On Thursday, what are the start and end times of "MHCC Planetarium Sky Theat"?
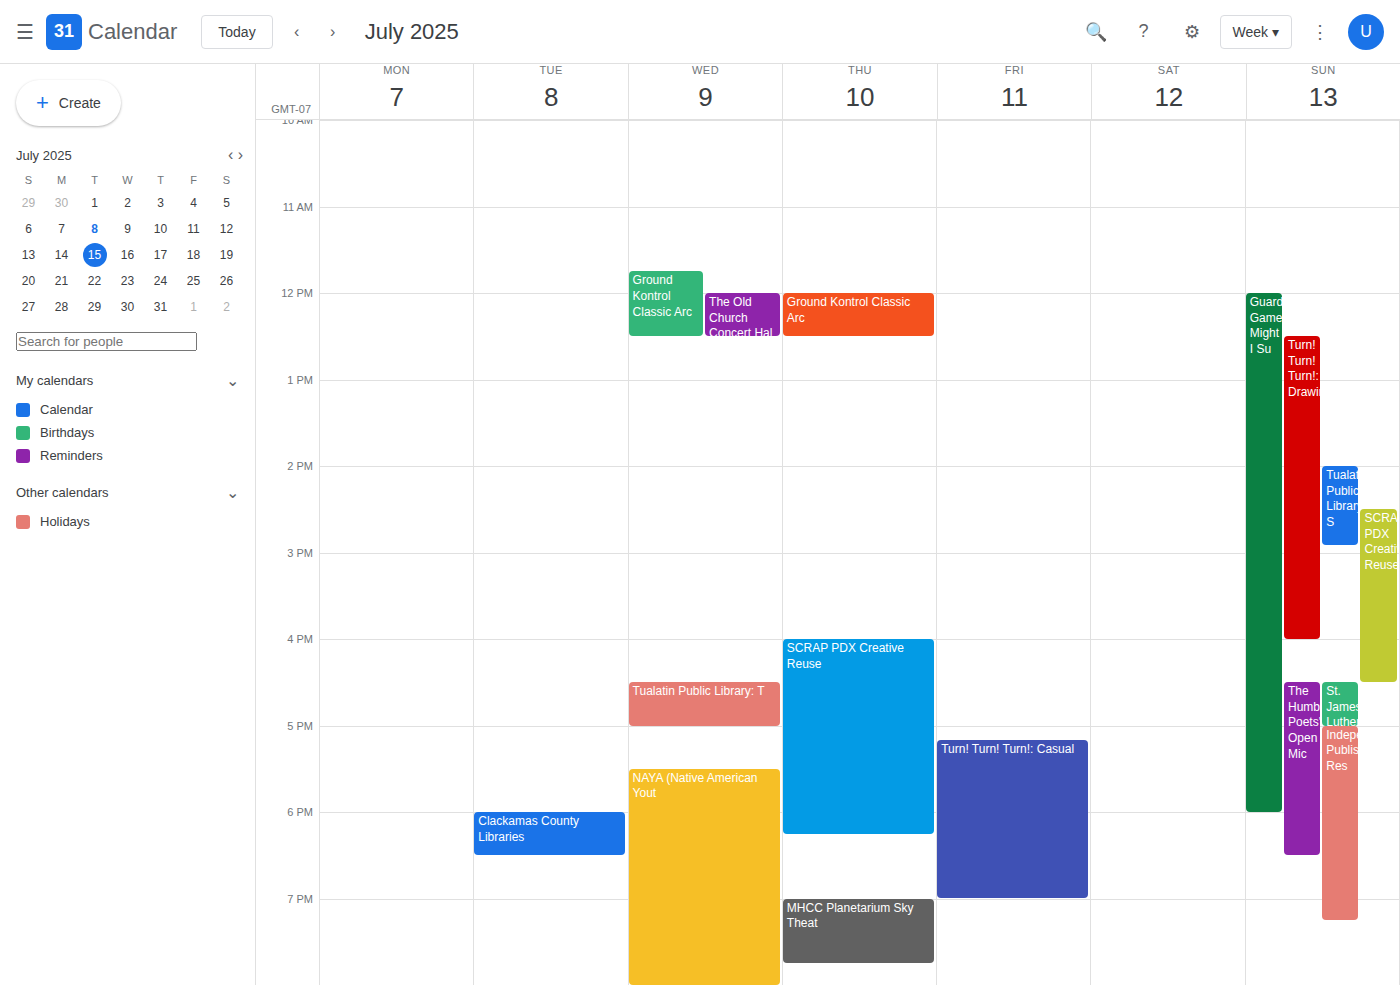
7:00 PM to 7:45 PM